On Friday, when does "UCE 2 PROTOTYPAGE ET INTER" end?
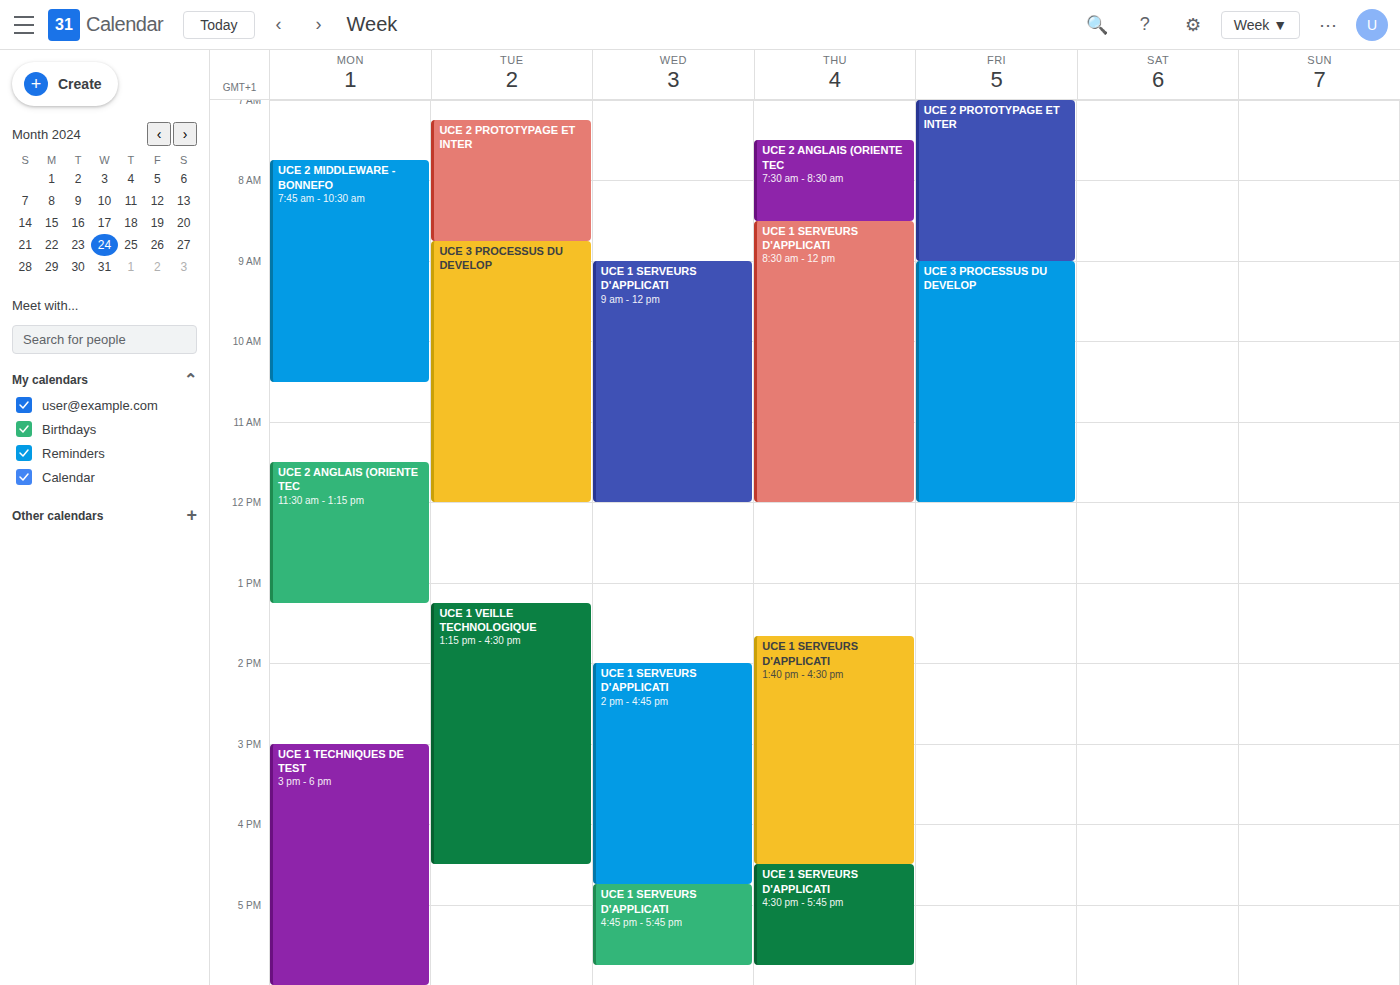
9:00 AM